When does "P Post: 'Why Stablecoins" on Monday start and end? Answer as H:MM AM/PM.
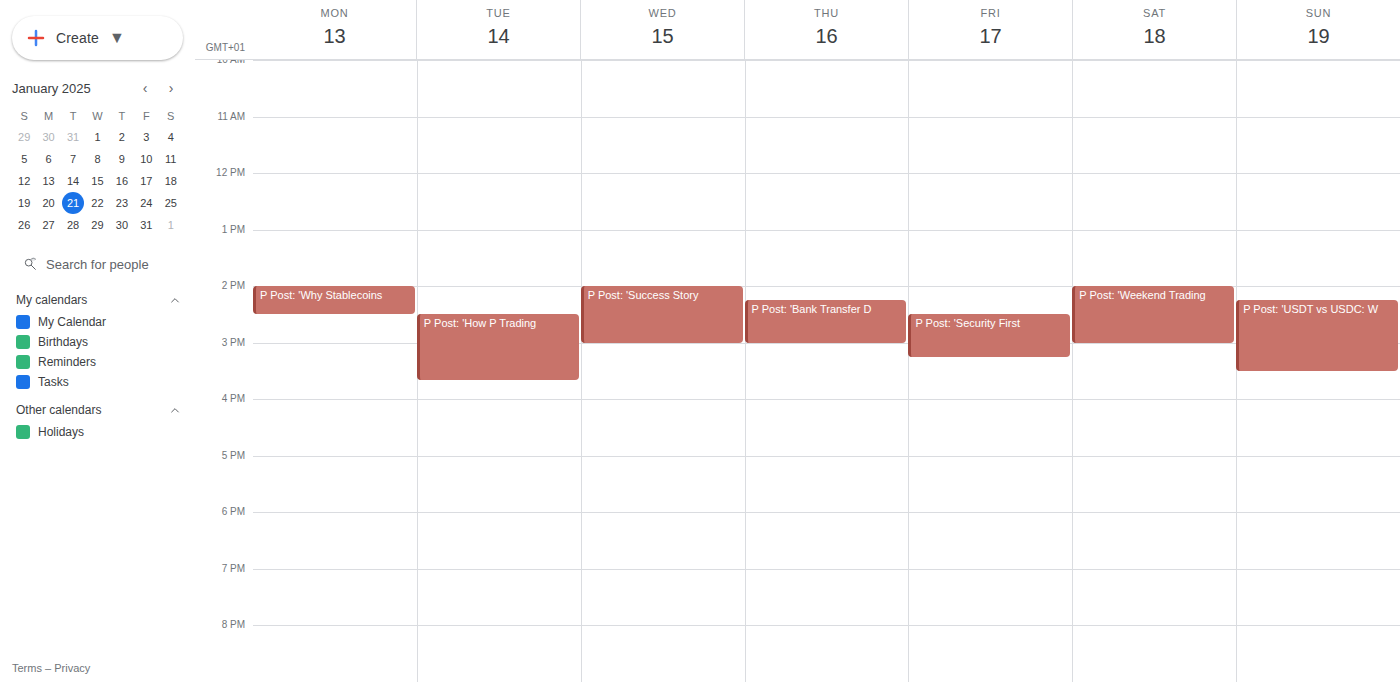
2:00 PM to 2:30 PM